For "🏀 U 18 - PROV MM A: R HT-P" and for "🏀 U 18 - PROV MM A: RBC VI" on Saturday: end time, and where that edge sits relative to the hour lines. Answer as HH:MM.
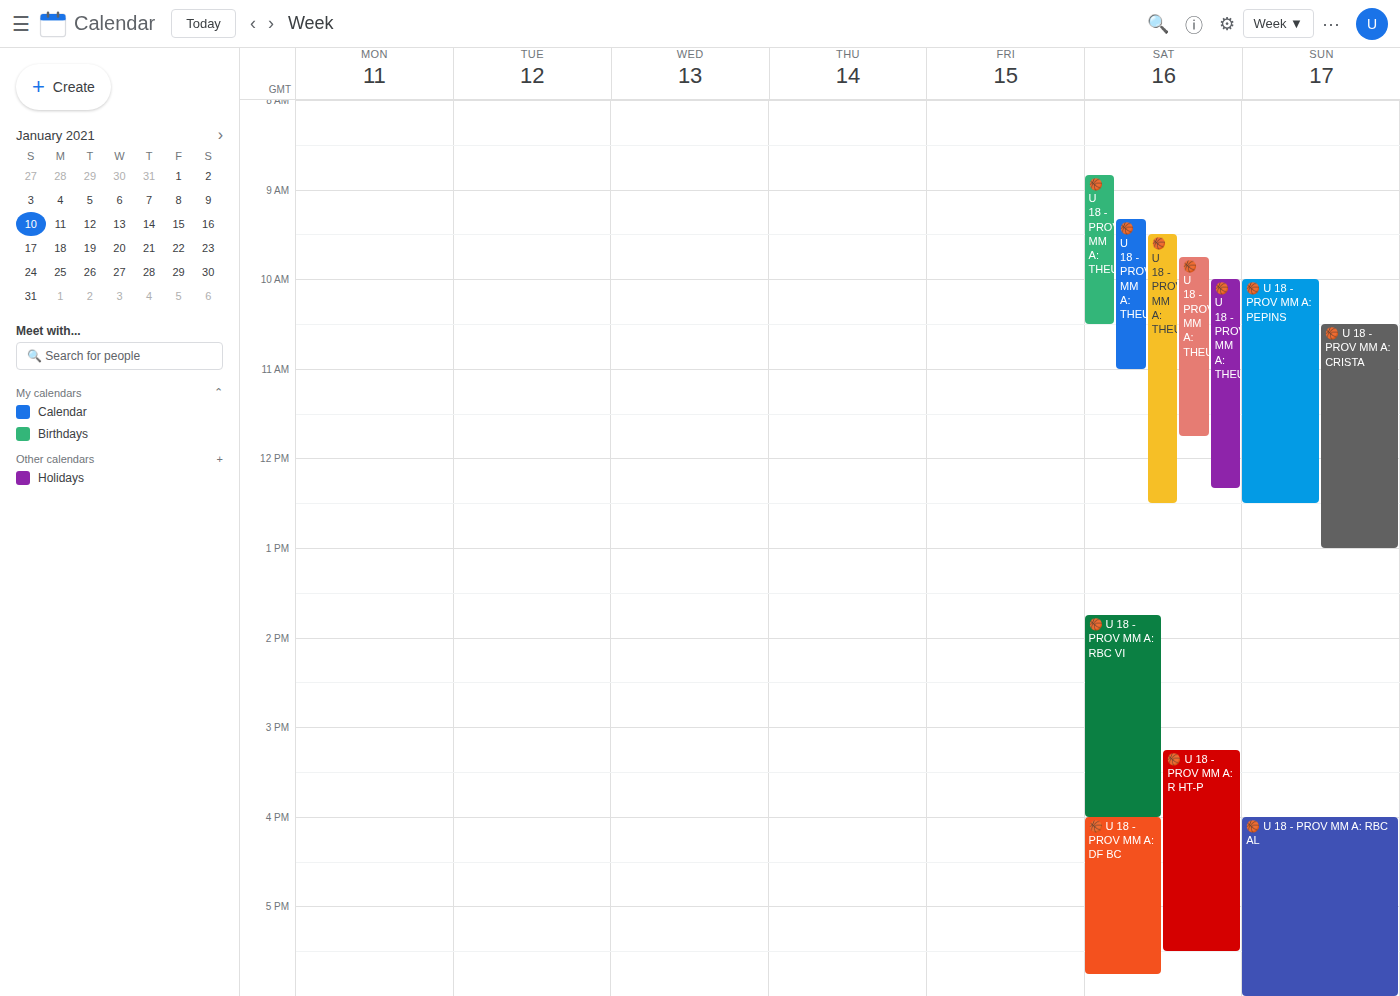
"🏀 U 18 - PROV MM A: R HT-P": 17:30, halfway between the 17:00 and 18:00 lines. "🏀 U 18 - PROV MM A: RBC VI": 16:00, exactly on the 16:00 line.